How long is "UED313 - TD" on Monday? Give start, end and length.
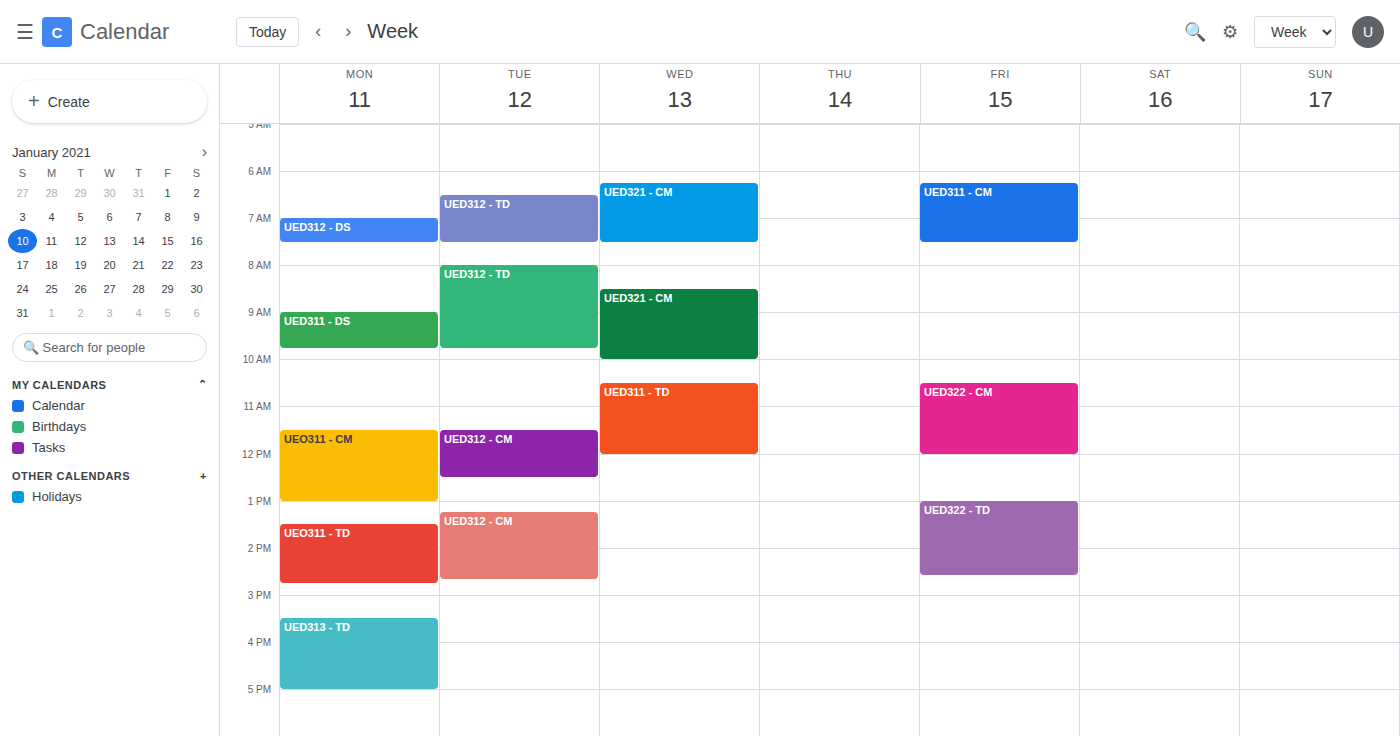
3:30 PM to 5:00 PM, 1 hour 30 minutes